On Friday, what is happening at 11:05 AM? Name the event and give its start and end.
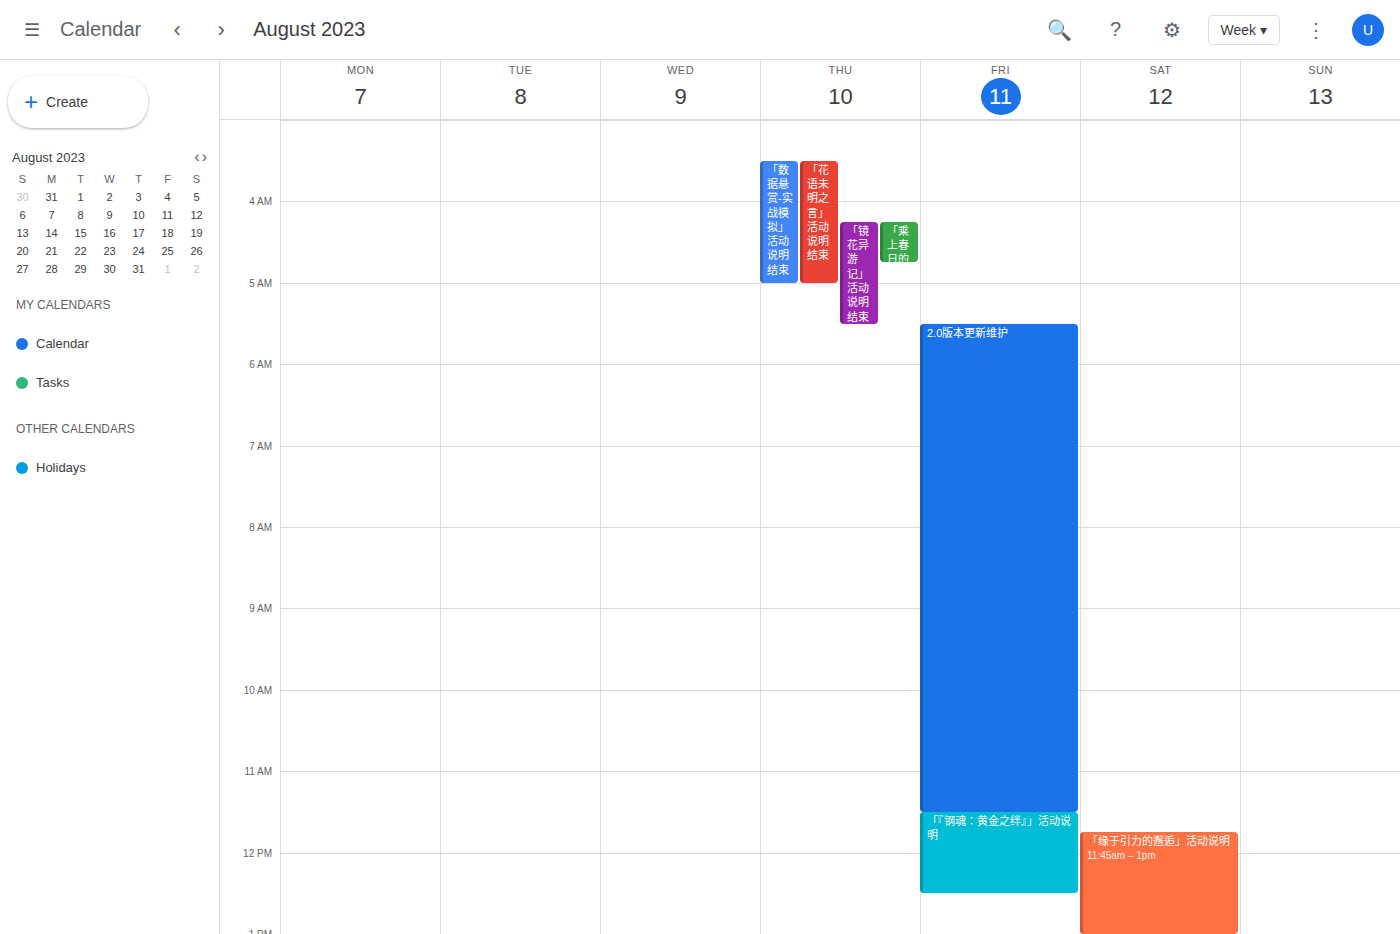
"2.0版本更新维护", 5:30 AM to 11:30 AM